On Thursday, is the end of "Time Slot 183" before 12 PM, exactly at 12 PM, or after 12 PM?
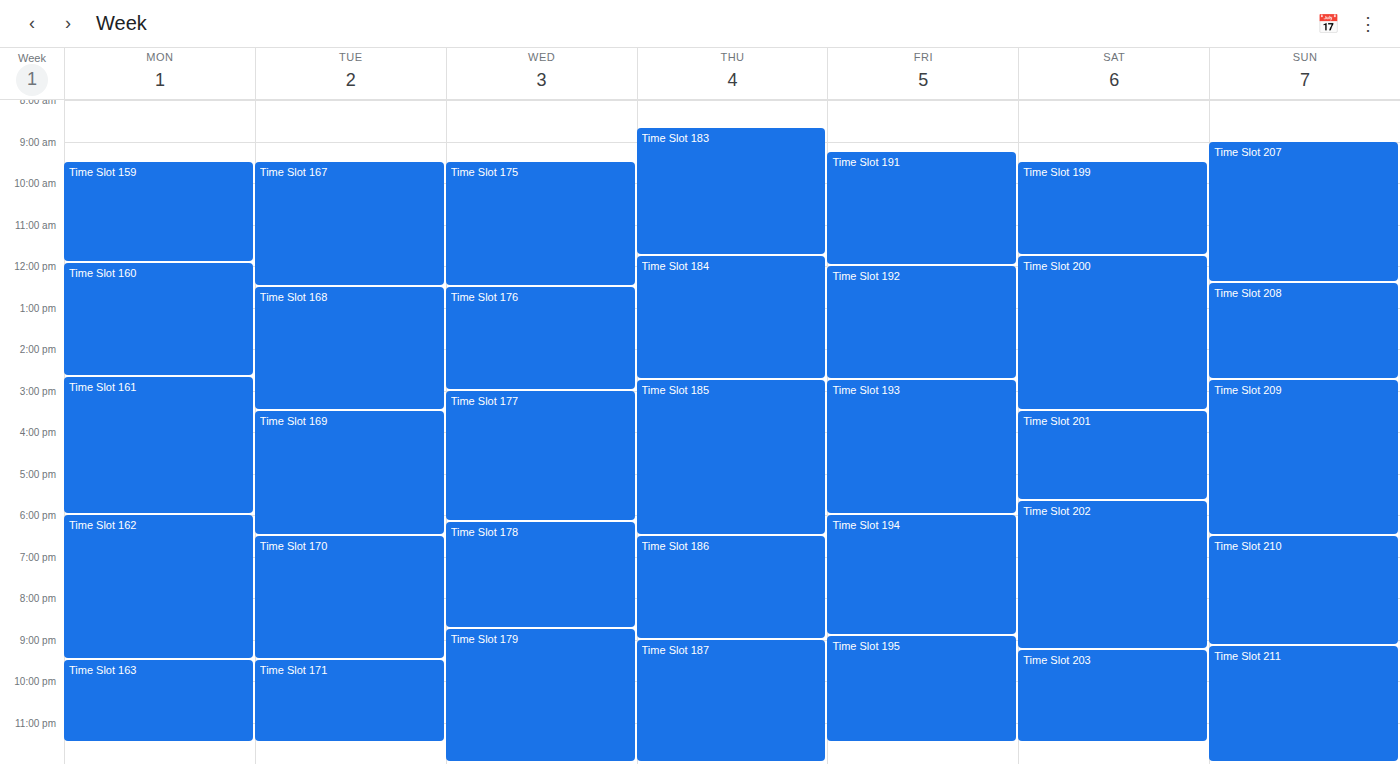
11:45 AM -- before 12 PM, 15 minutes above the 12 PM line.